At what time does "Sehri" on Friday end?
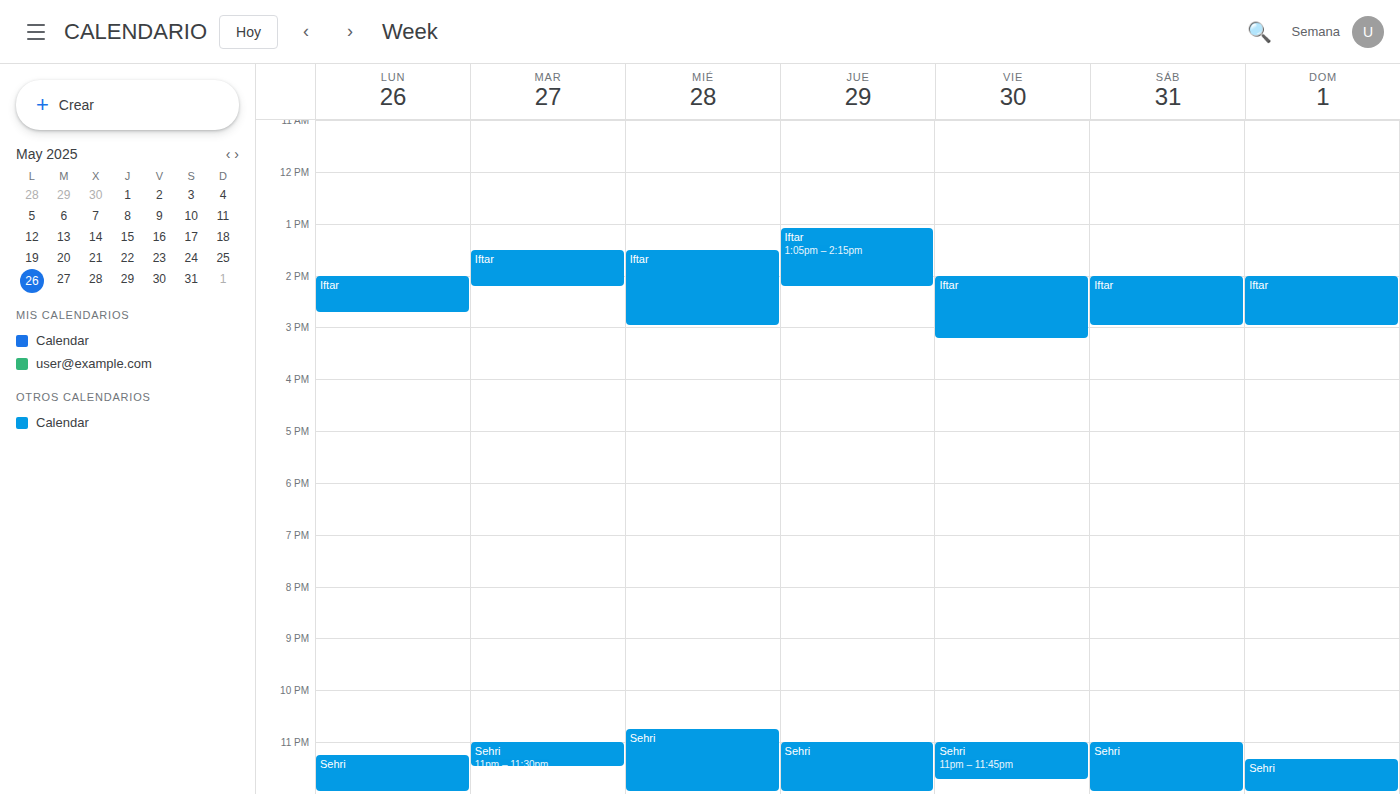
11:45 PM